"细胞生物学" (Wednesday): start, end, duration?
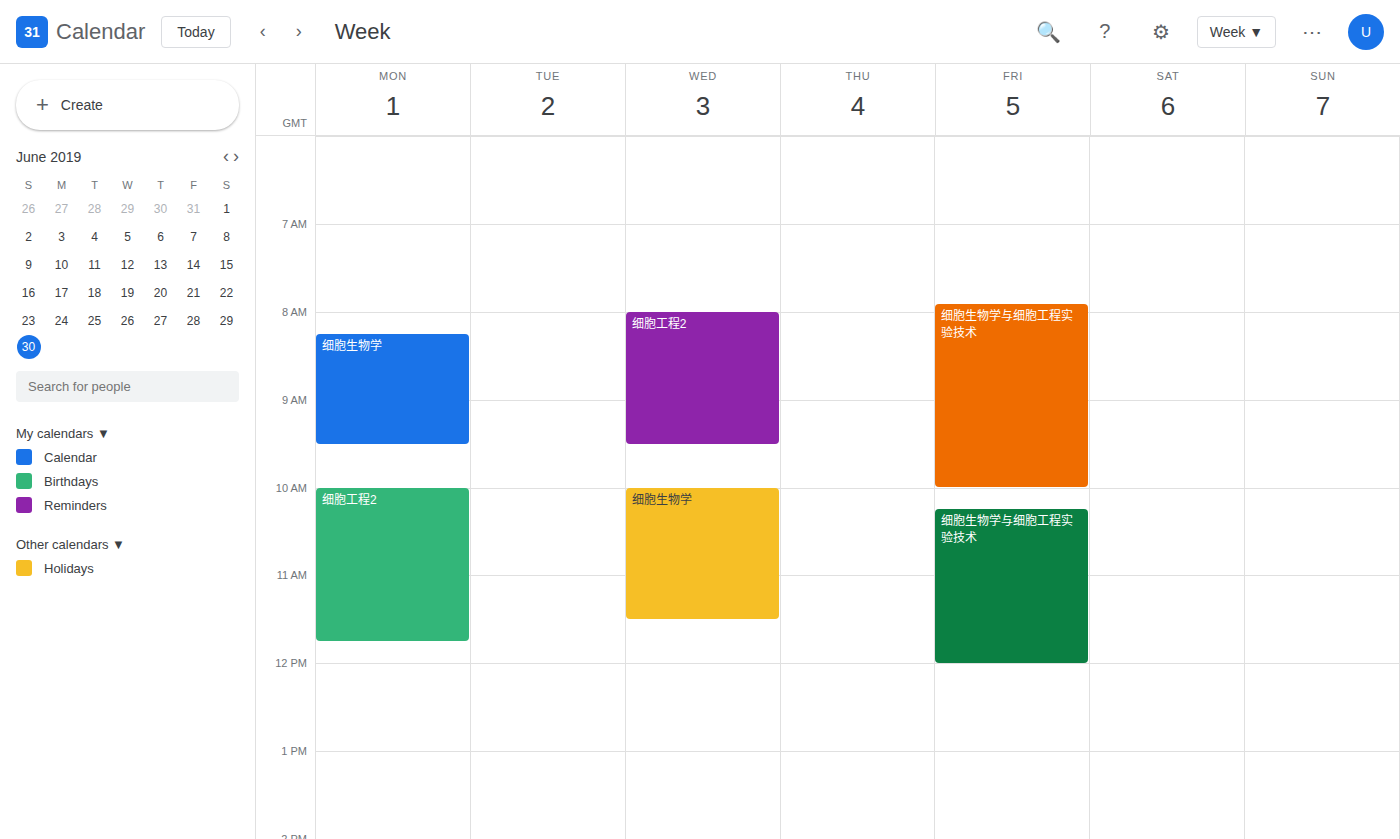
10:00 to 11:30, 1 hour 30 minutes